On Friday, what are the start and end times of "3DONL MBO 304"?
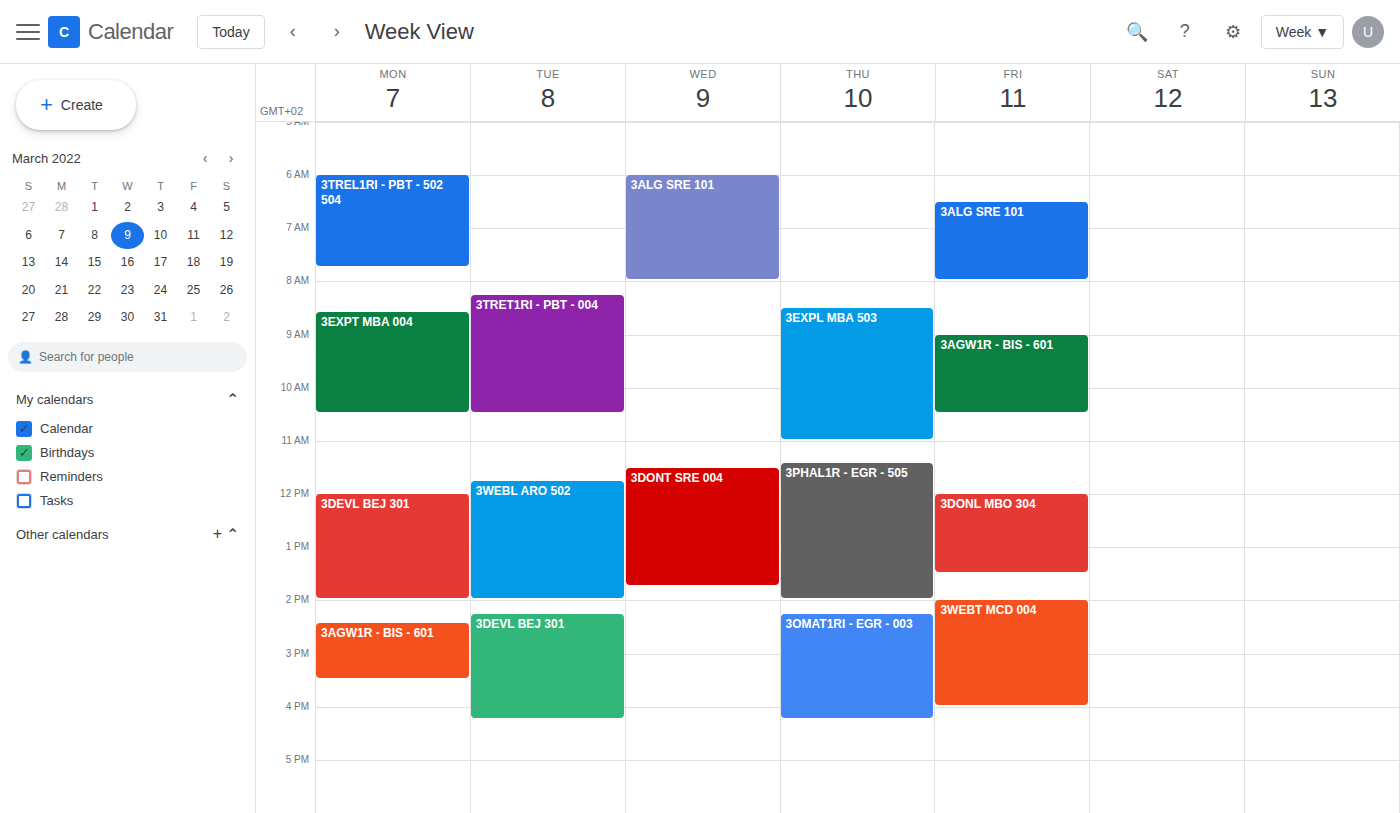
12:00 PM to 1:30 PM